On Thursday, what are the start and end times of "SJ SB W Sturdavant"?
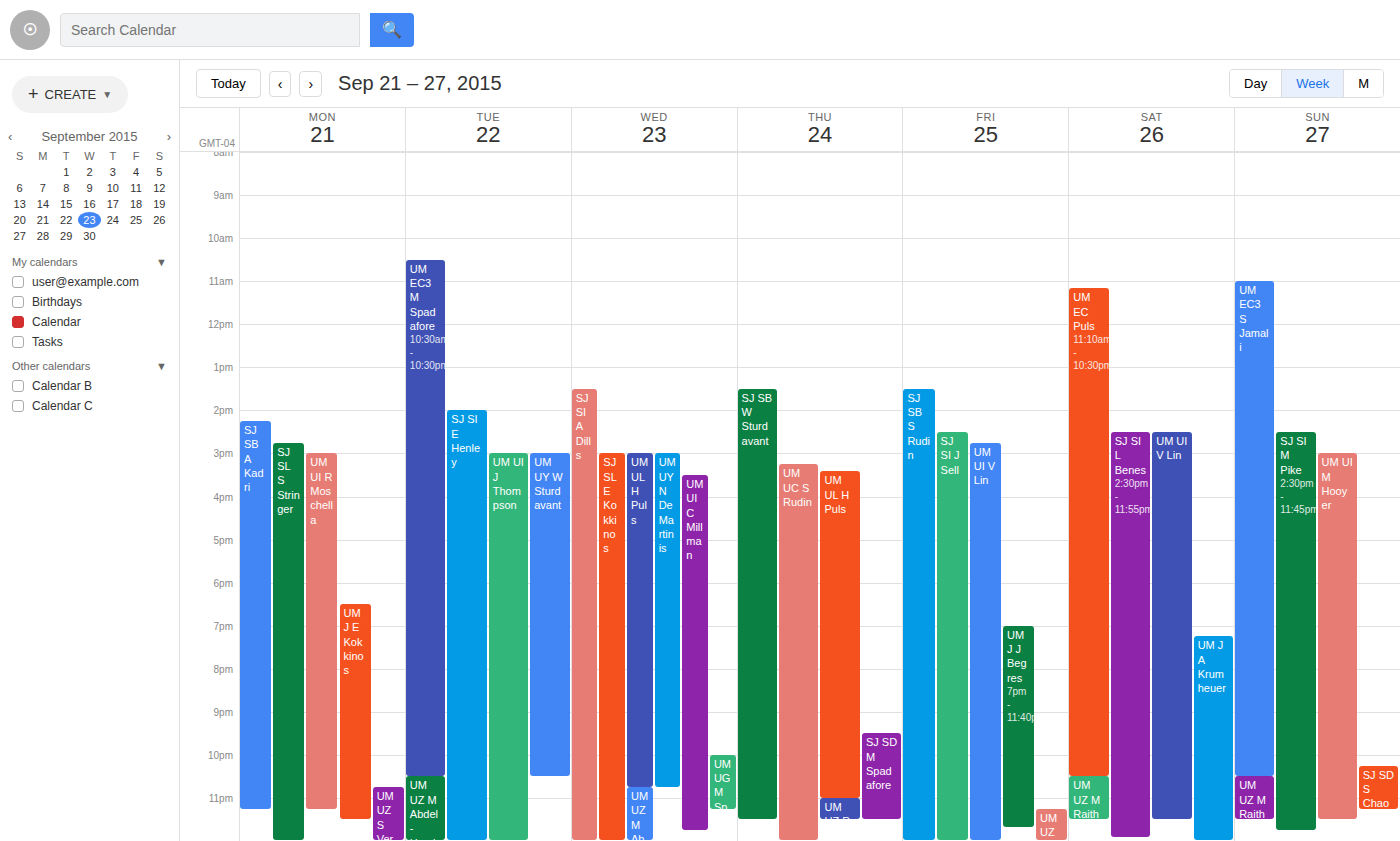
1:30 PM to 11:30 PM